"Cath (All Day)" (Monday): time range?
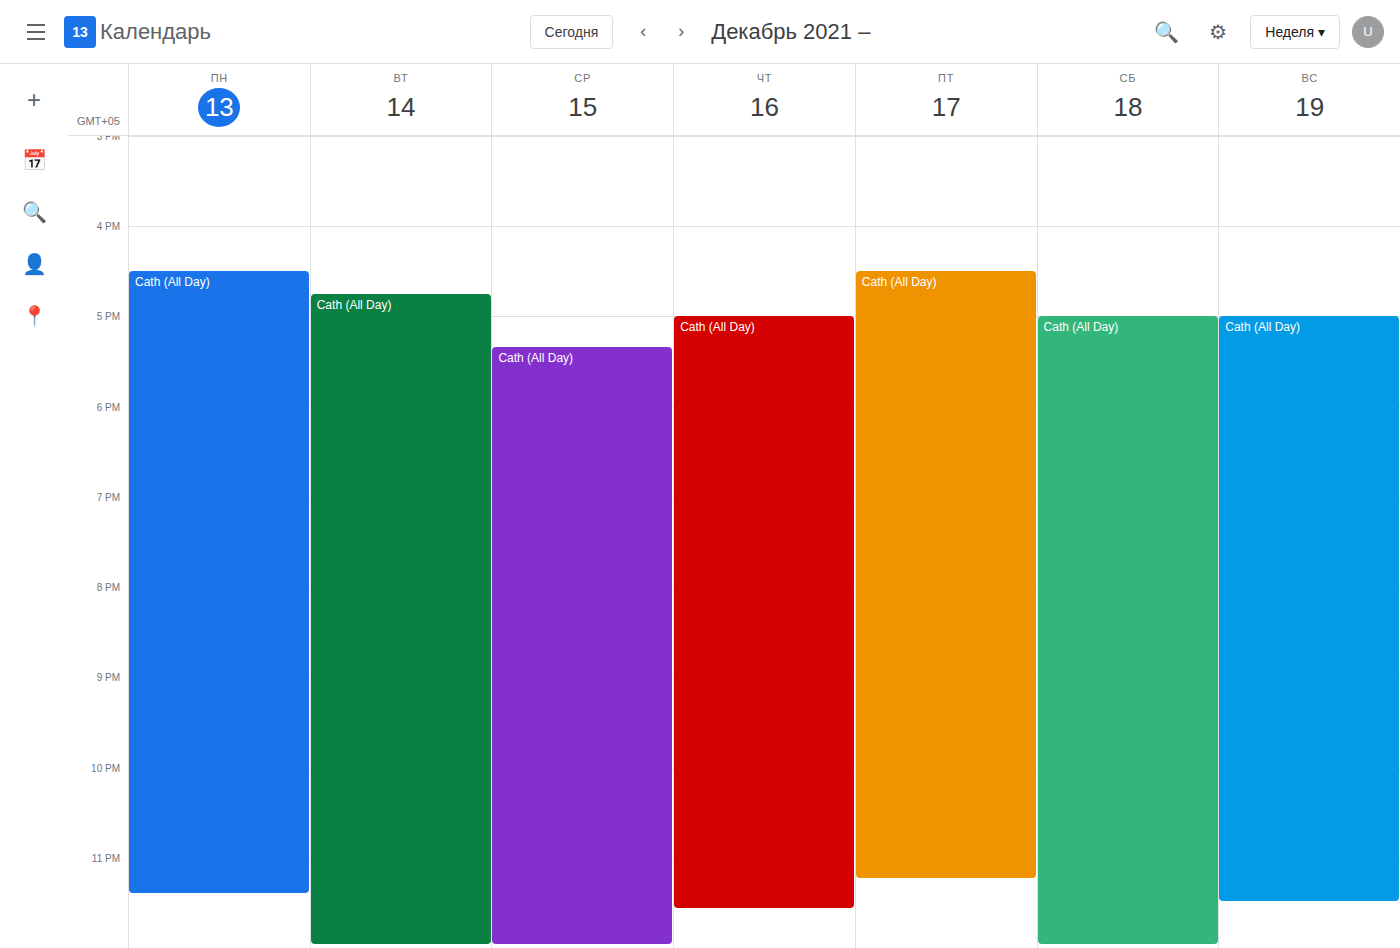
4:30 PM to 11:25 PM